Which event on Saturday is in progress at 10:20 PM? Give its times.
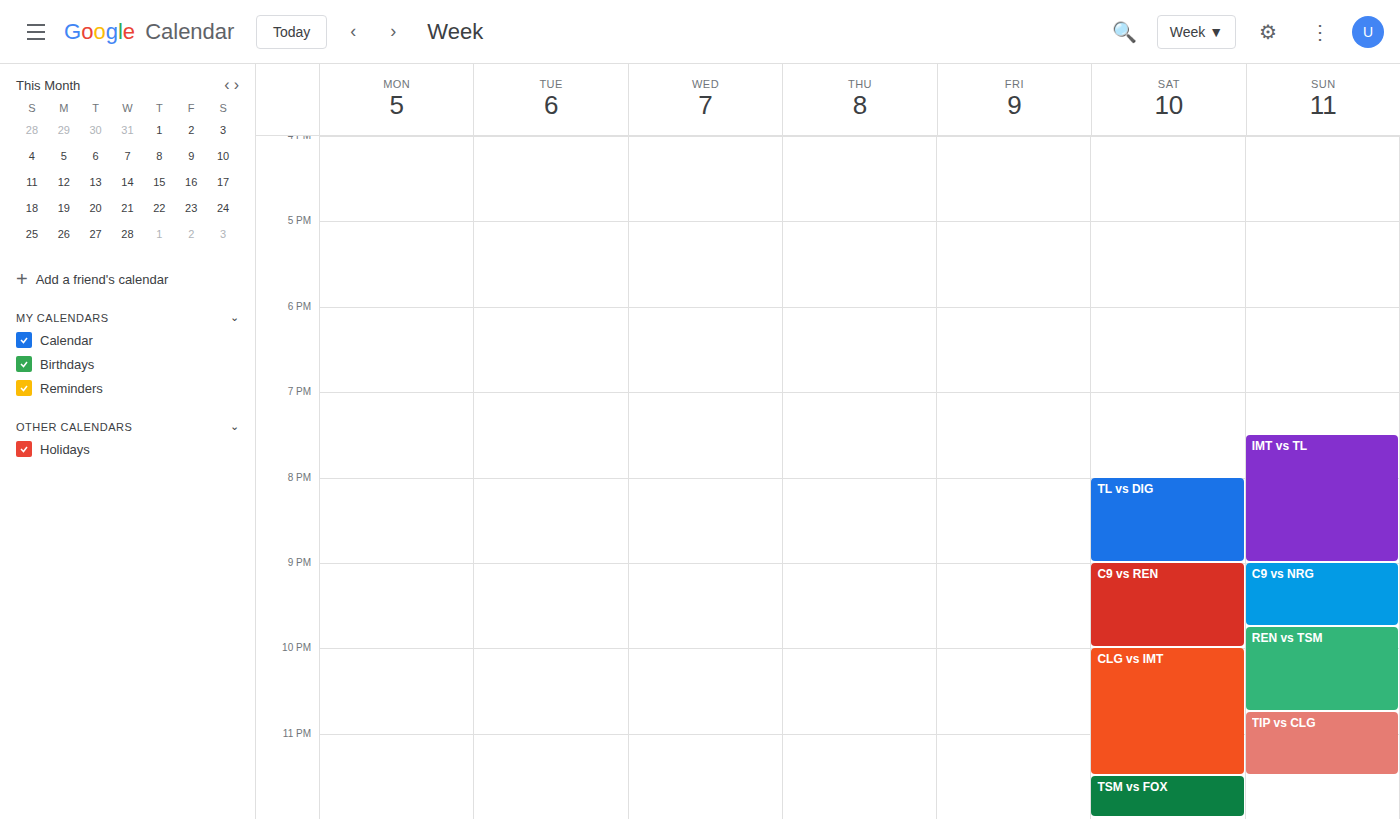
"CLG vs IMT", 10:00 PM to 11:30 PM